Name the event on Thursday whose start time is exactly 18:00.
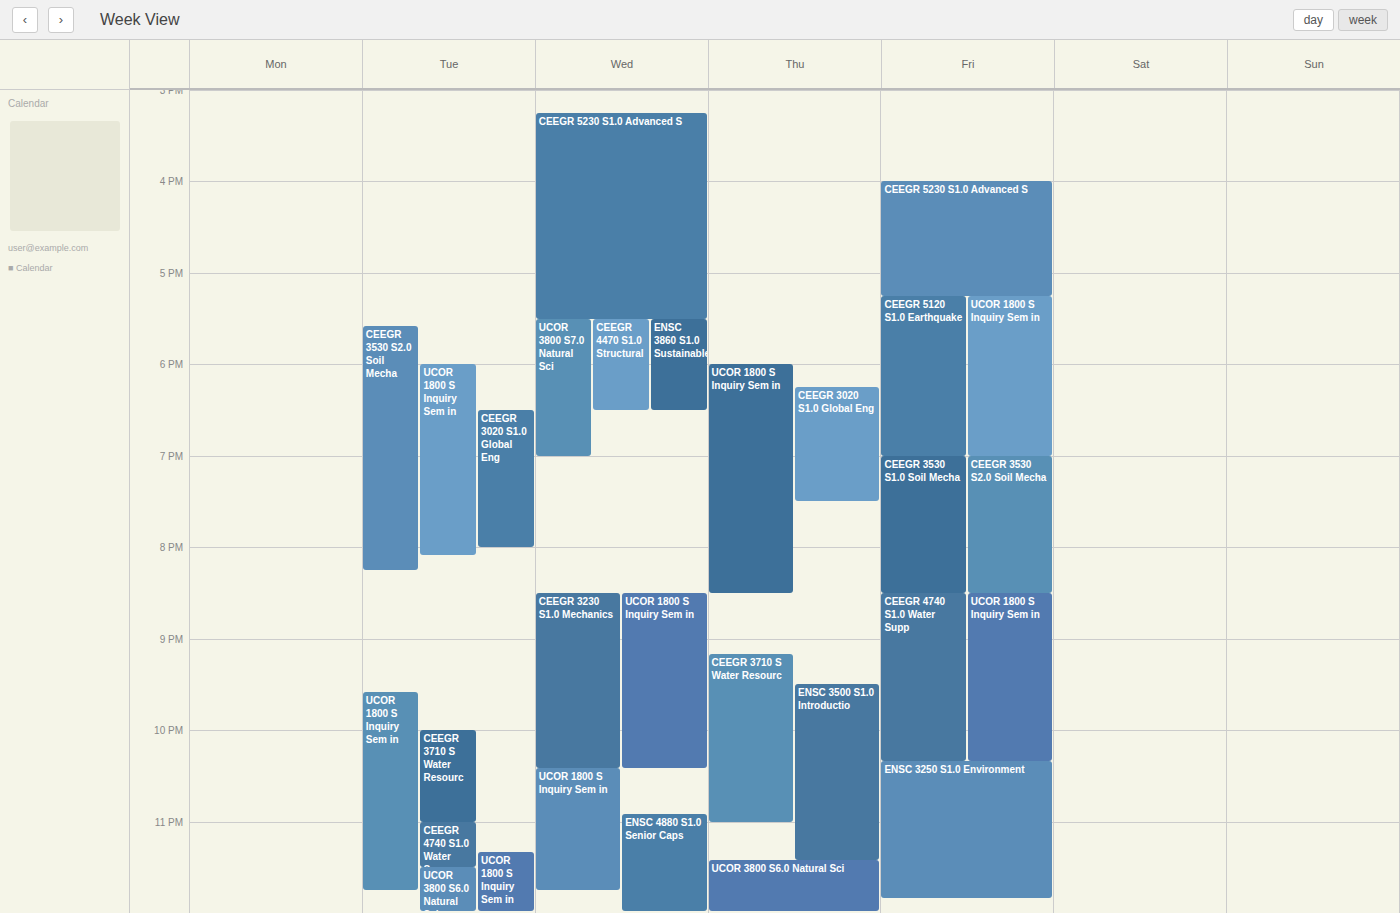
"UCOR 1800 S Inquiry Sem in"